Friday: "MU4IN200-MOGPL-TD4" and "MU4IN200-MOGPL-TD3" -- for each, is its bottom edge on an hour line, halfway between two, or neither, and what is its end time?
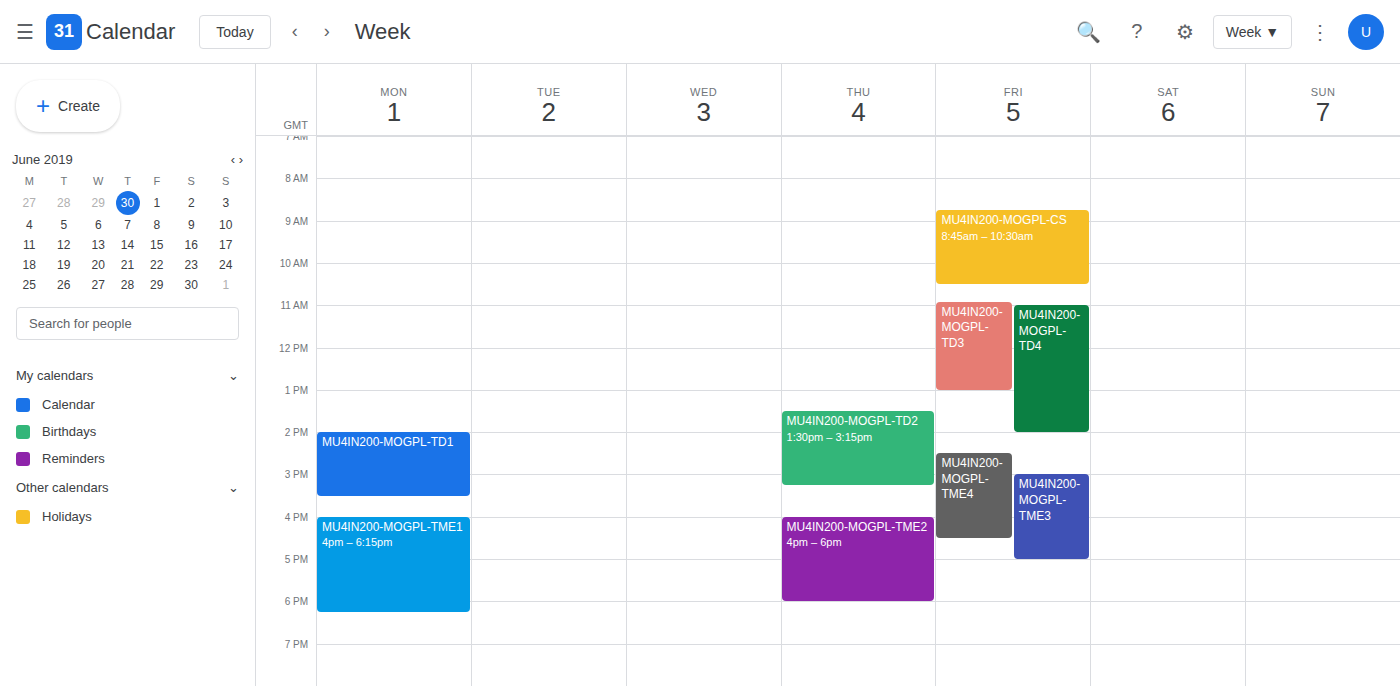
"MU4IN200-MOGPL-TD4": 2:00 PM, exactly on the 2 PM line. "MU4IN200-MOGPL-TD3": 1:00 PM, exactly on the 1 PM line.